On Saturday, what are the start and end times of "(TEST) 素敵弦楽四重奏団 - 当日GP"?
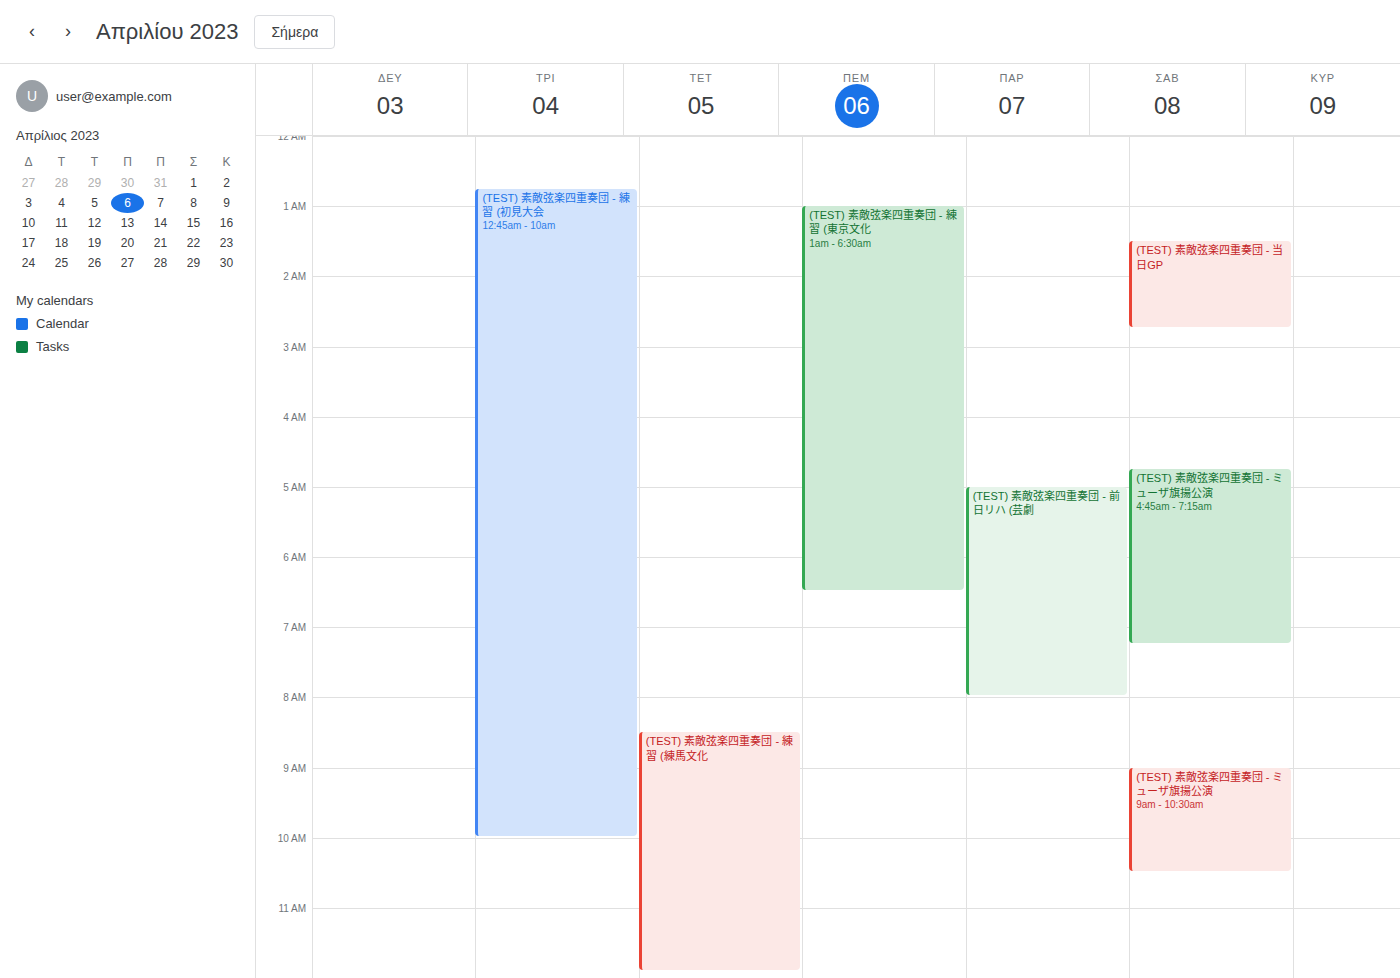
1:30 AM to 2:45 AM